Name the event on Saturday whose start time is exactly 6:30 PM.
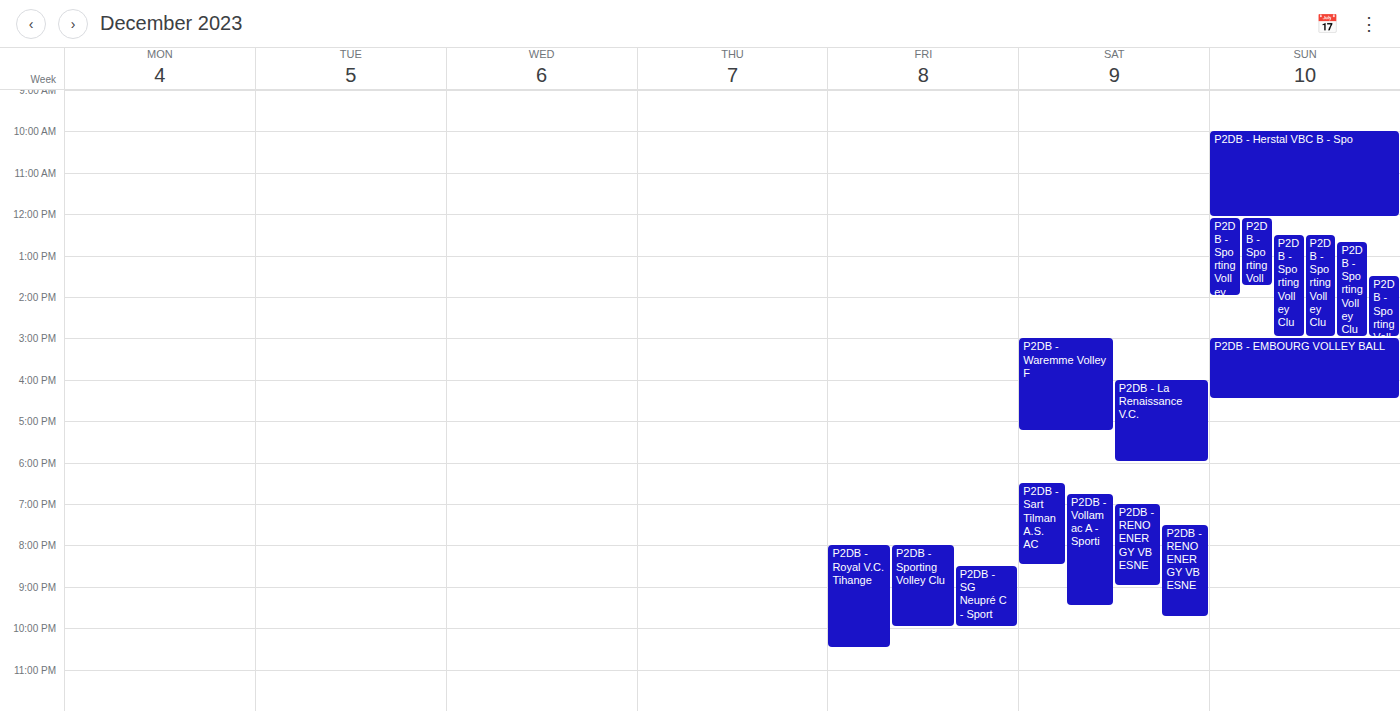
"P2DB - Sart Tilman A.S. AC"